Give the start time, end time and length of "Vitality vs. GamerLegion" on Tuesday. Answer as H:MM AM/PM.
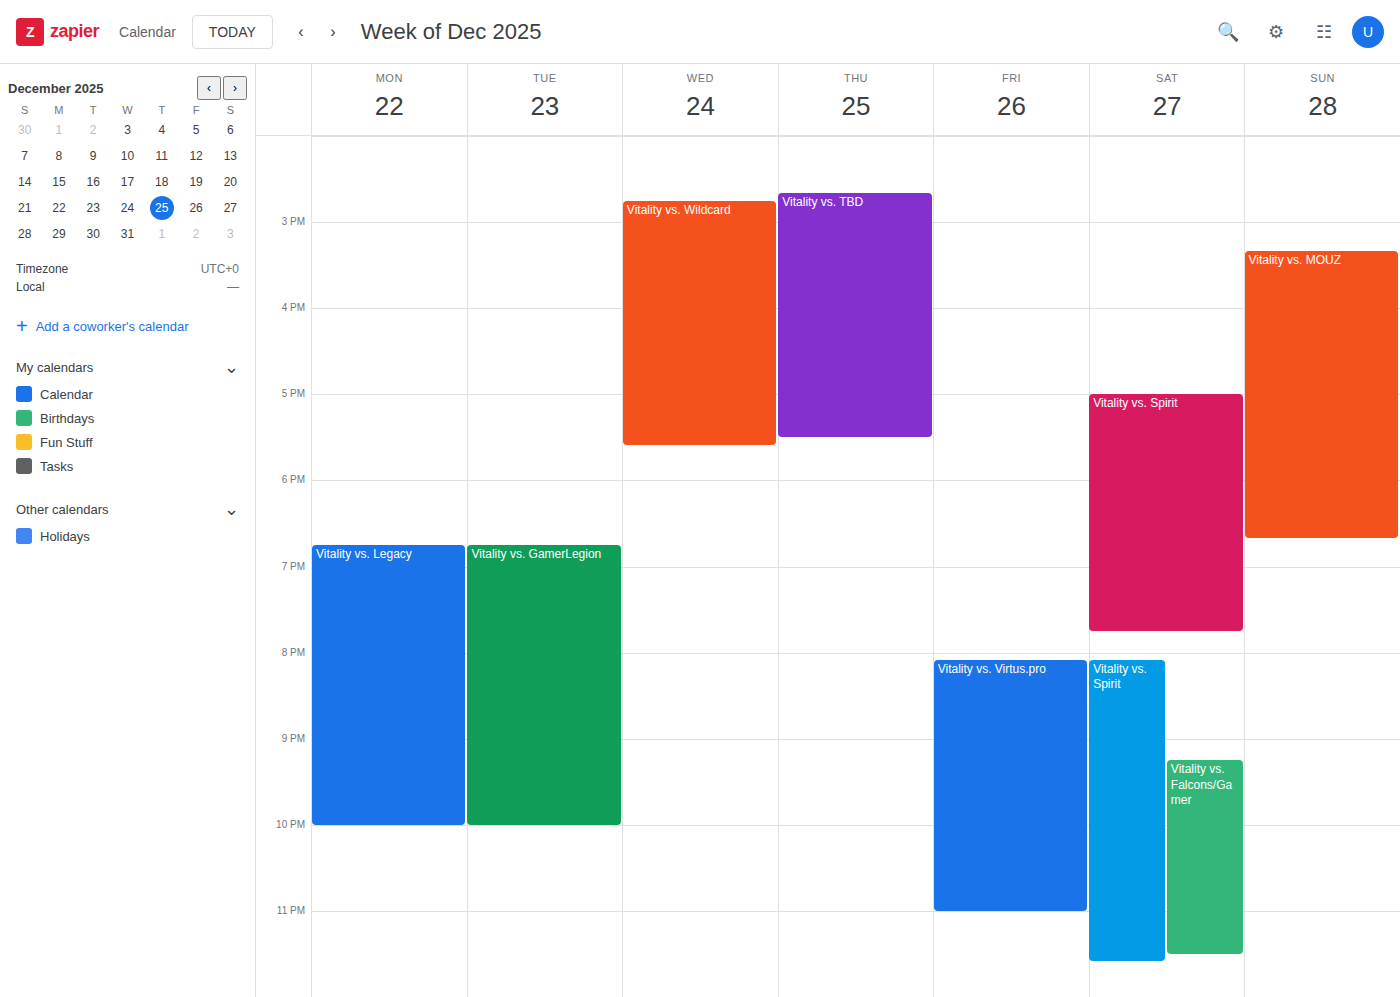
6:45 PM to 10:00 PM, 3 hours 15 minutes